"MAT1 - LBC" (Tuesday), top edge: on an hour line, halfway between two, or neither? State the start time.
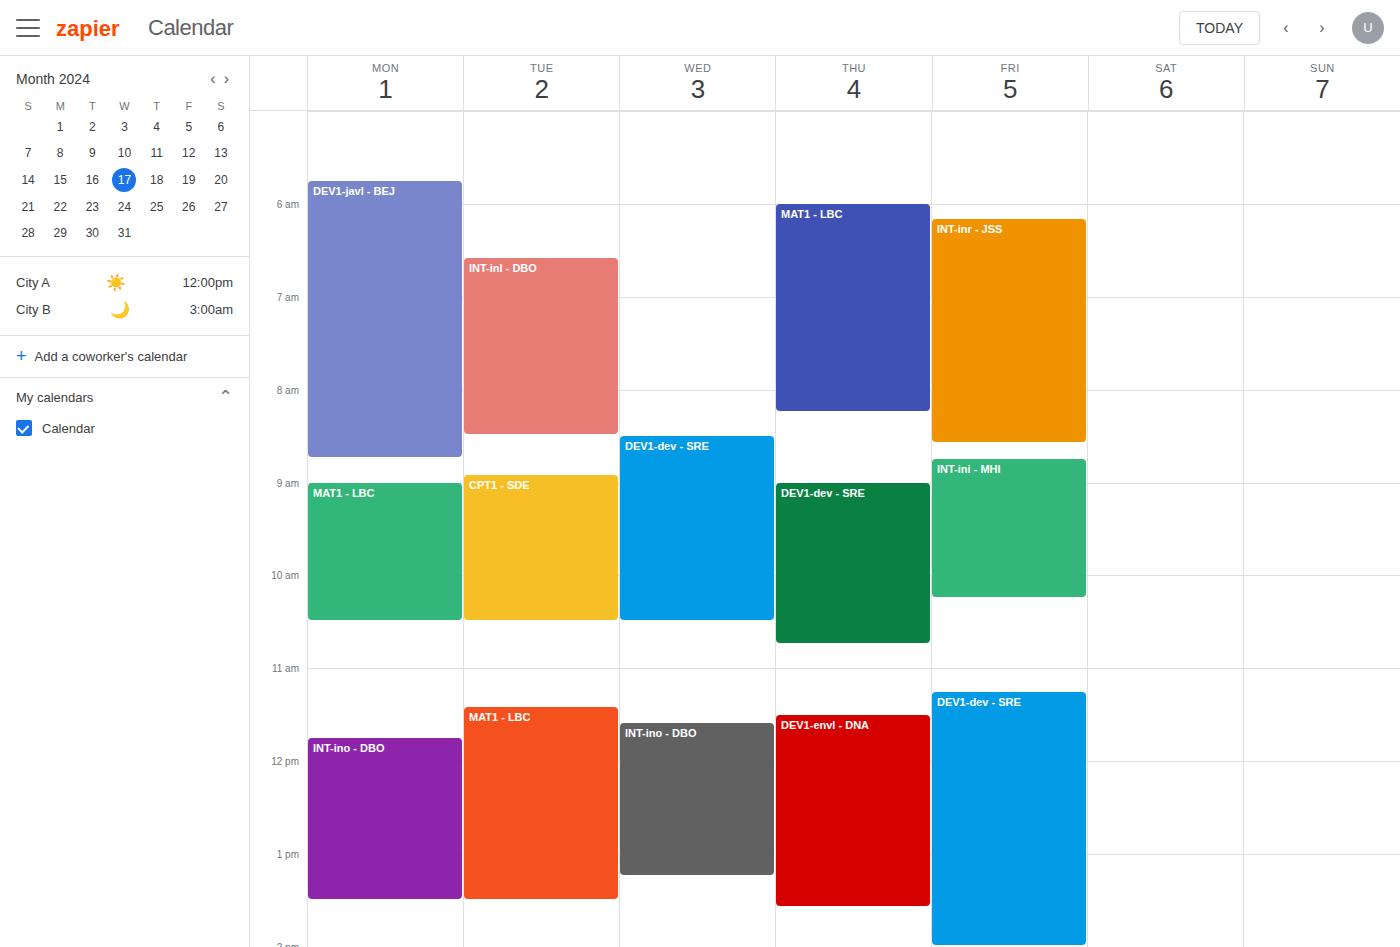
11:25 AM -- neither: 25 minutes below the 11 AM line and 35 minutes above the 12 PM line.